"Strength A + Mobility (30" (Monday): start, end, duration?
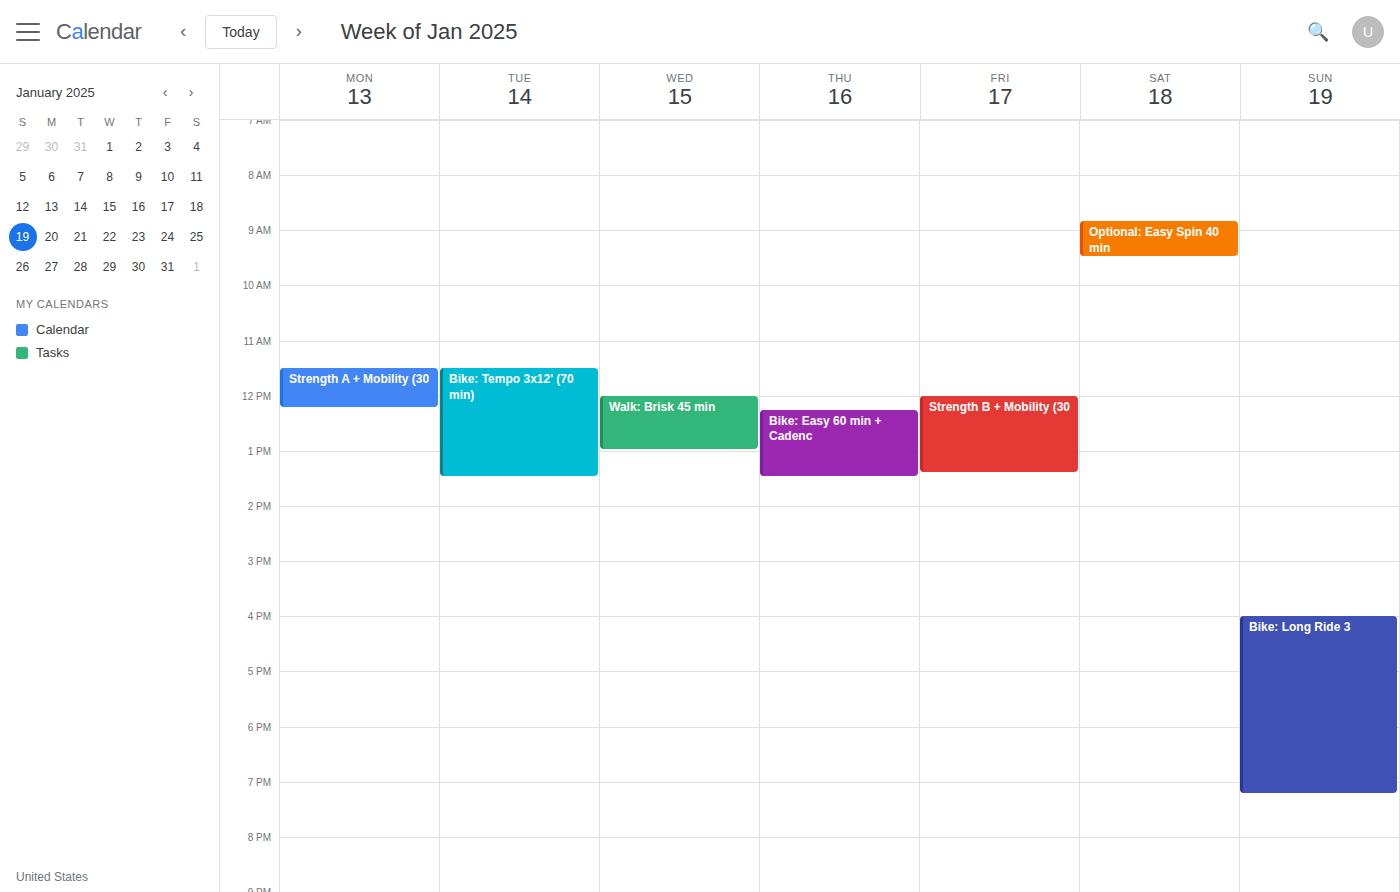
11:30 AM to 12:15 PM, 45 minutes